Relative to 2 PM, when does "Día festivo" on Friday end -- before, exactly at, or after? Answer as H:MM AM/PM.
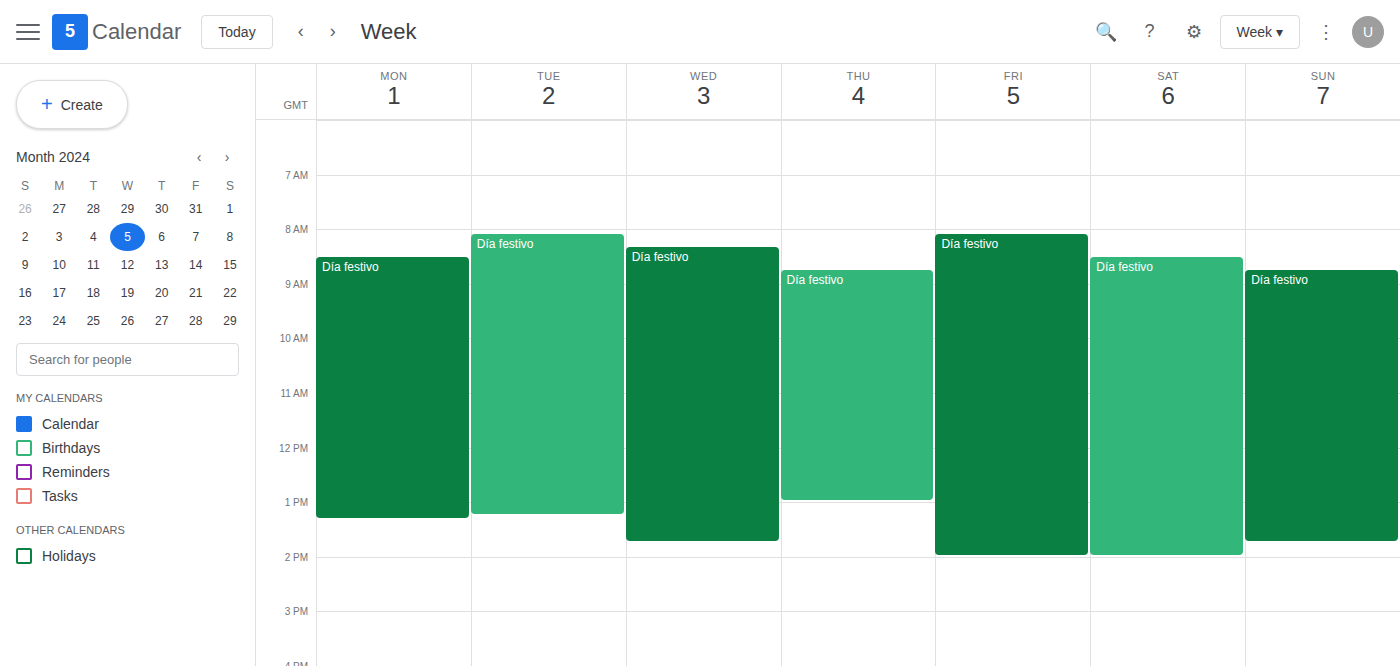
2:00 PM -- exactly at 2 PM, on the 2 PM line.